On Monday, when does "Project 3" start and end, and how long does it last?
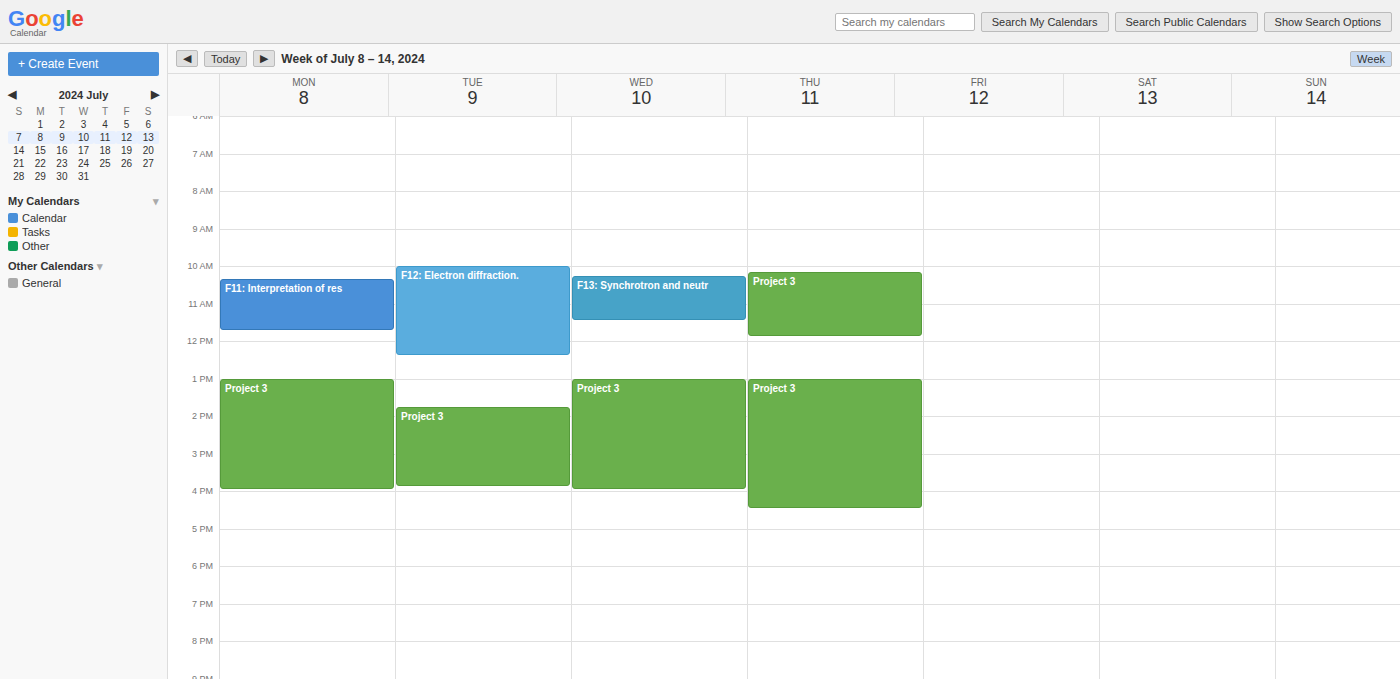
1:00 PM to 4:00 PM, 3 hours